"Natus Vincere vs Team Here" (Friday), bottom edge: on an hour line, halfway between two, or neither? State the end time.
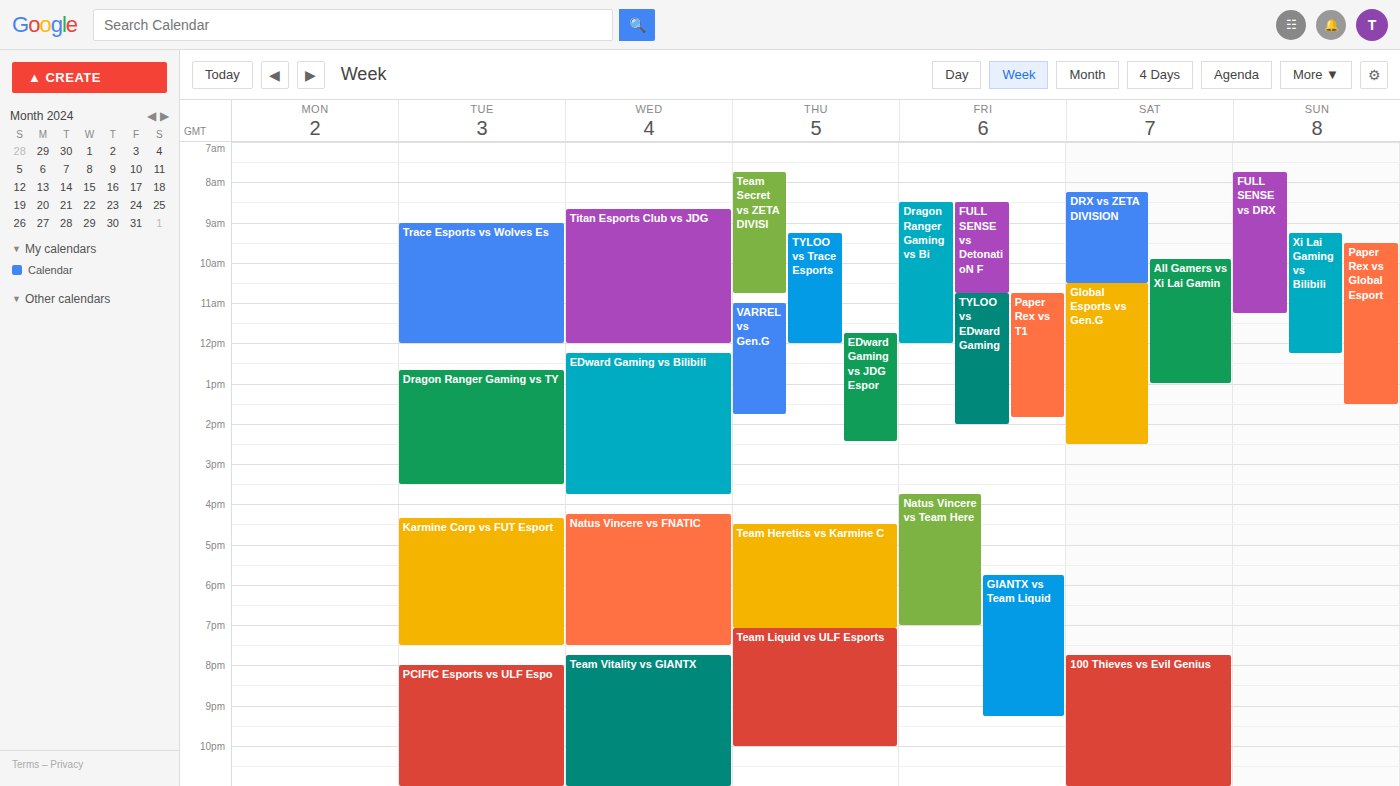
7:00 PM -- exactly on the 7 PM line.